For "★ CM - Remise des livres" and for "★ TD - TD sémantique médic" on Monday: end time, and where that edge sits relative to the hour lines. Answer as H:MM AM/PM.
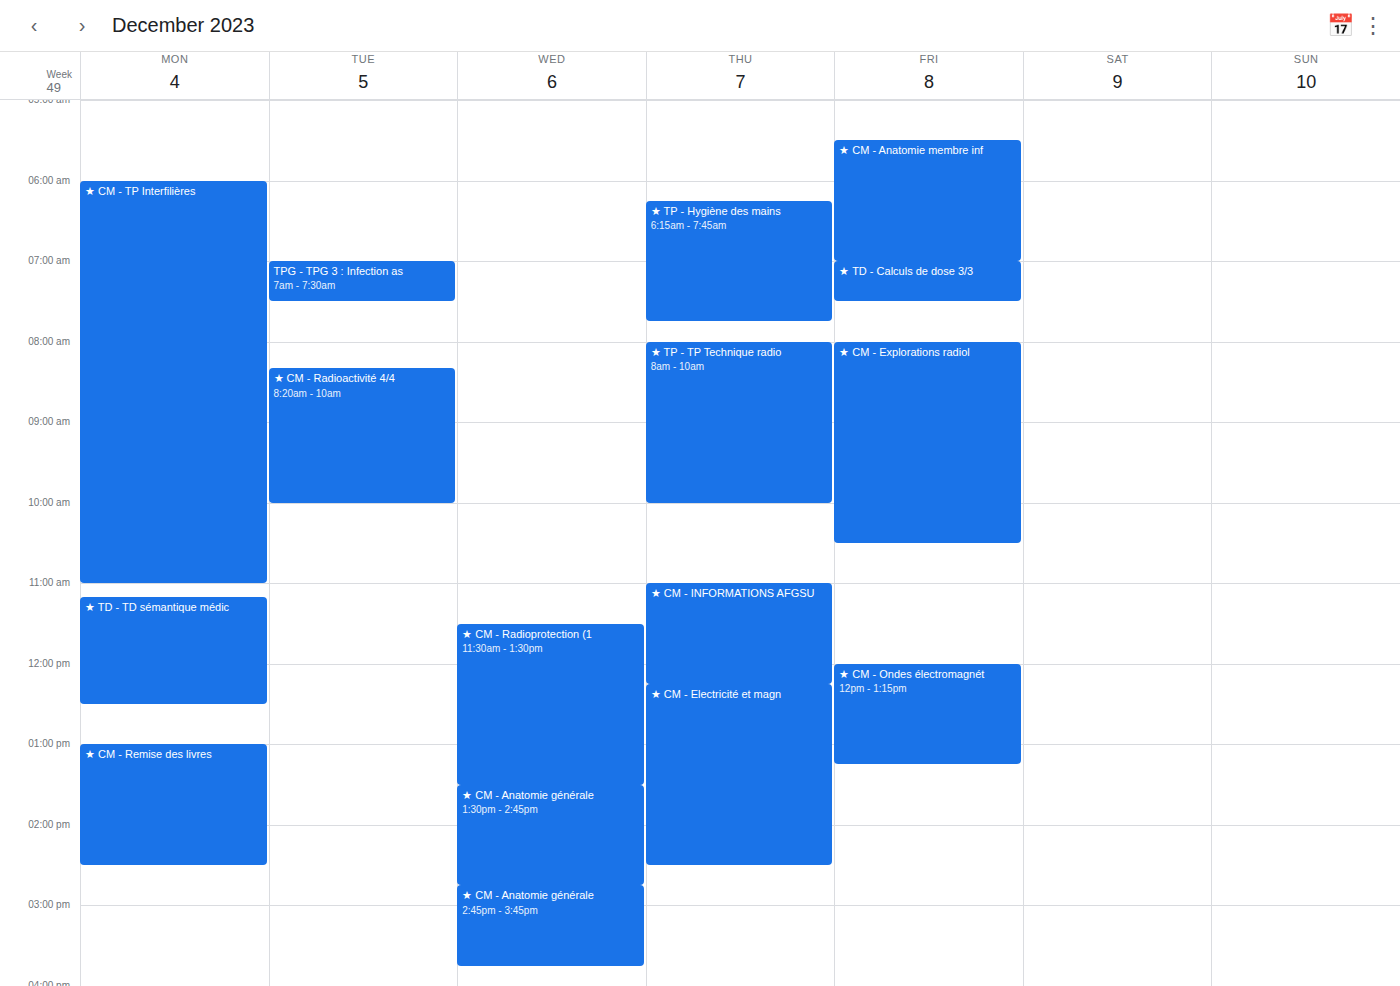
"★ CM - Remise des livres": 2:30 PM, halfway between the 2 PM and 3 PM lines. "★ TD - TD sémantique médic": 12:30 PM, halfway between the 12 PM and 1 PM lines.